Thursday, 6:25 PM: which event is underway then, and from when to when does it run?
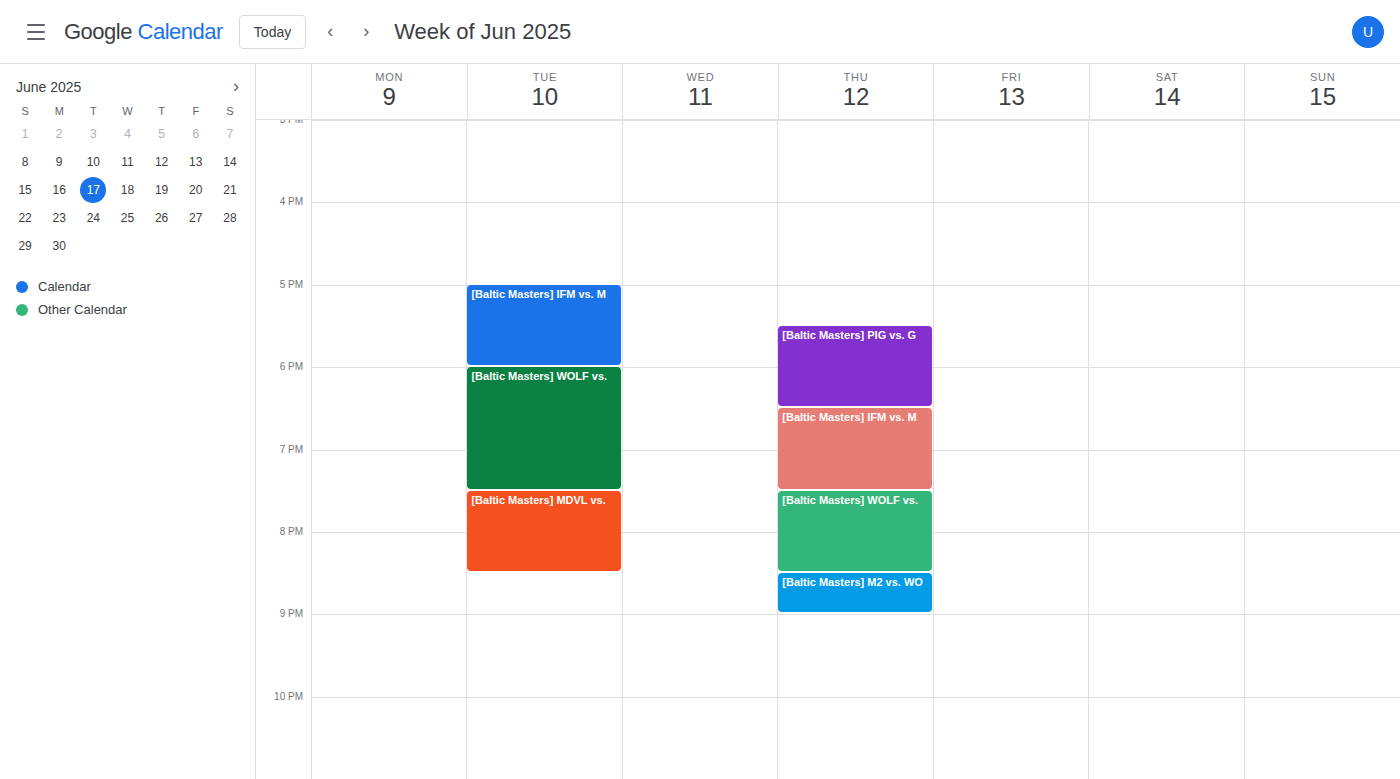
"[Baltic Masters] PIG vs. G", 5:30 PM to 6:30 PM